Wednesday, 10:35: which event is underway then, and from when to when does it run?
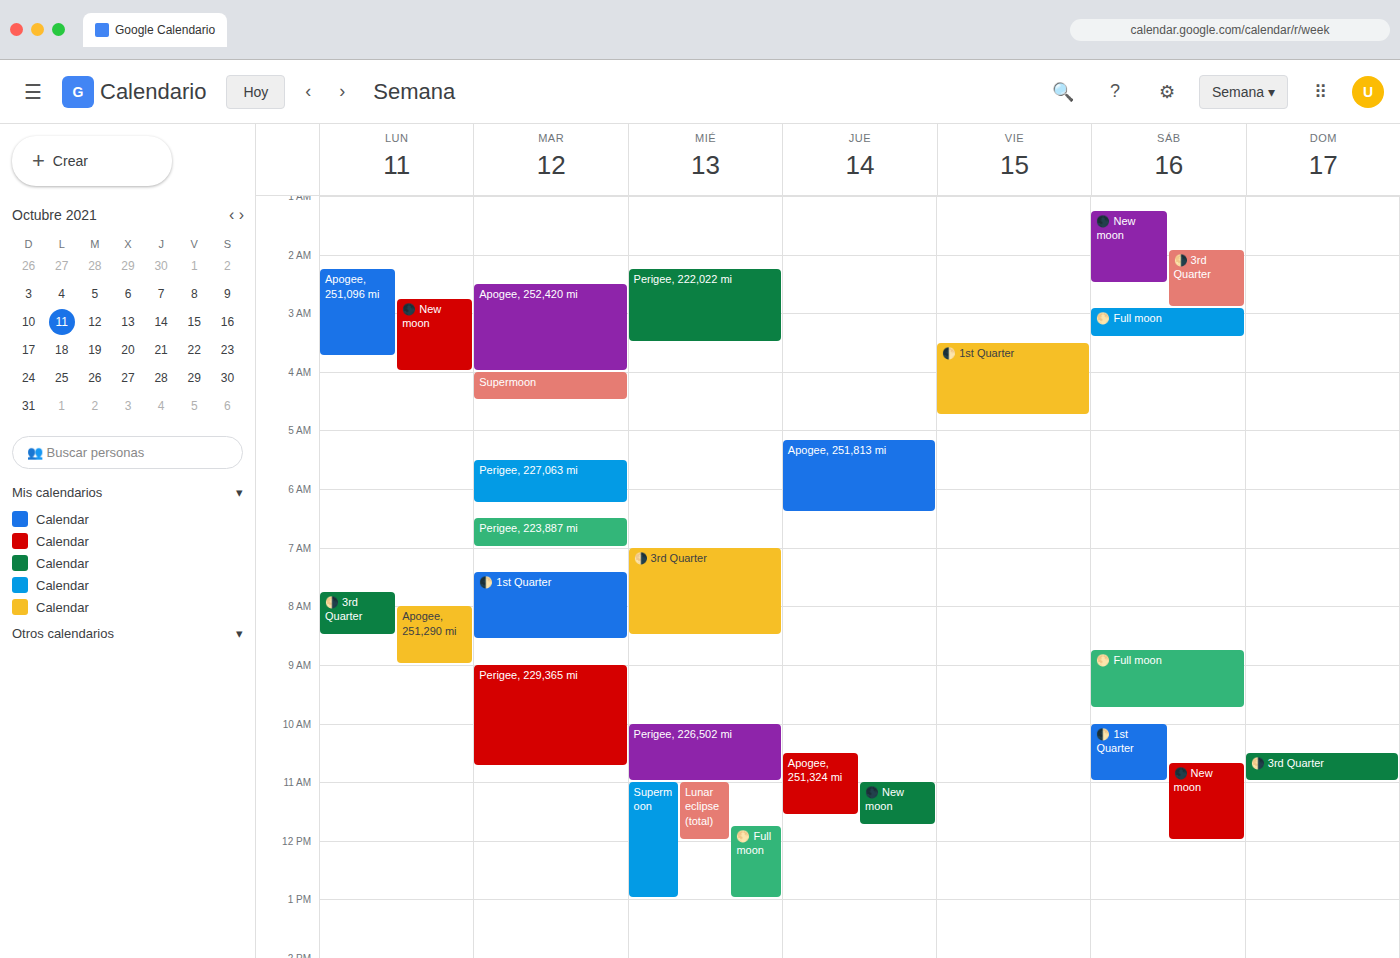
"Perigee, 226,502 mi", 10:00 to 11:00